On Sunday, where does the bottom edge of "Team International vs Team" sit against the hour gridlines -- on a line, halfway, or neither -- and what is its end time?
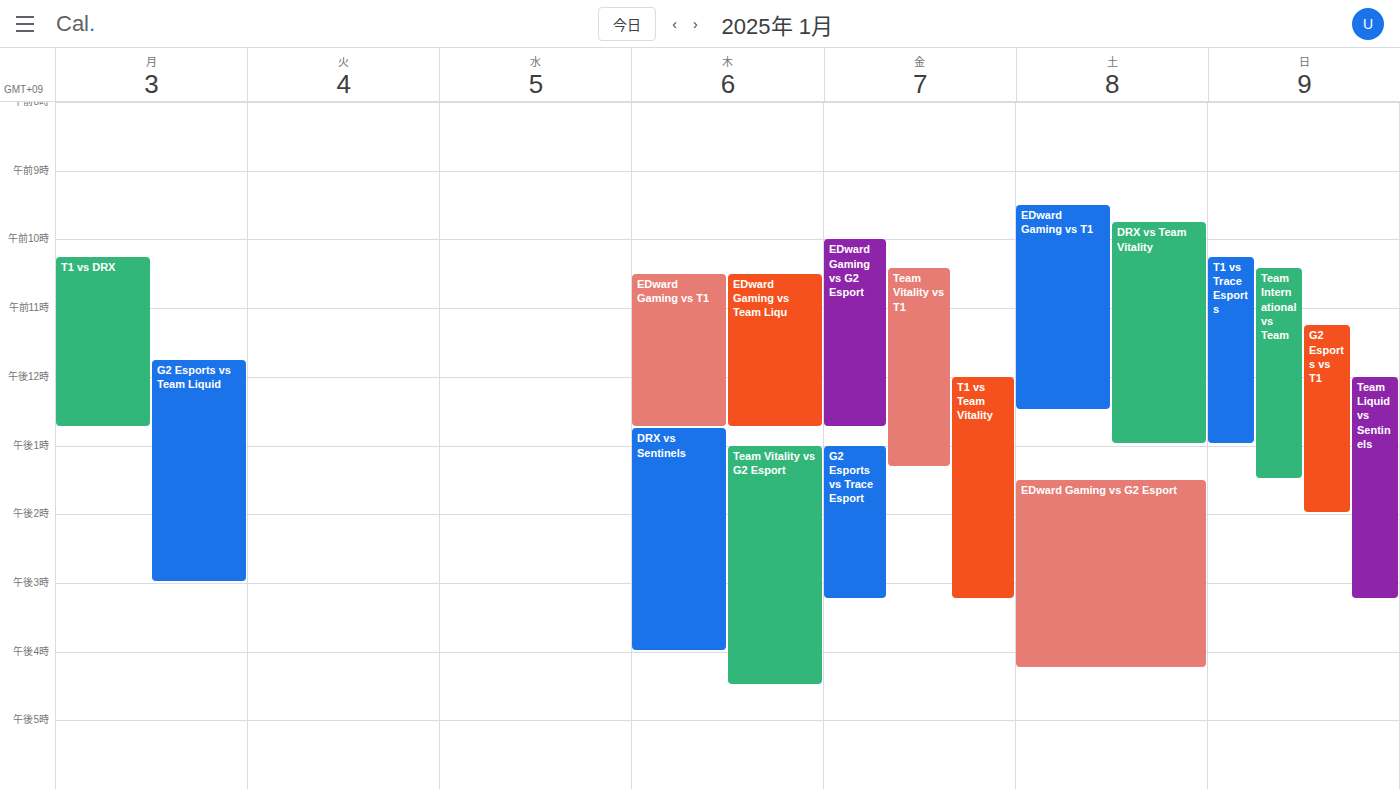
1:30 PM -- halfway between the 1 PM and 2 PM lines.